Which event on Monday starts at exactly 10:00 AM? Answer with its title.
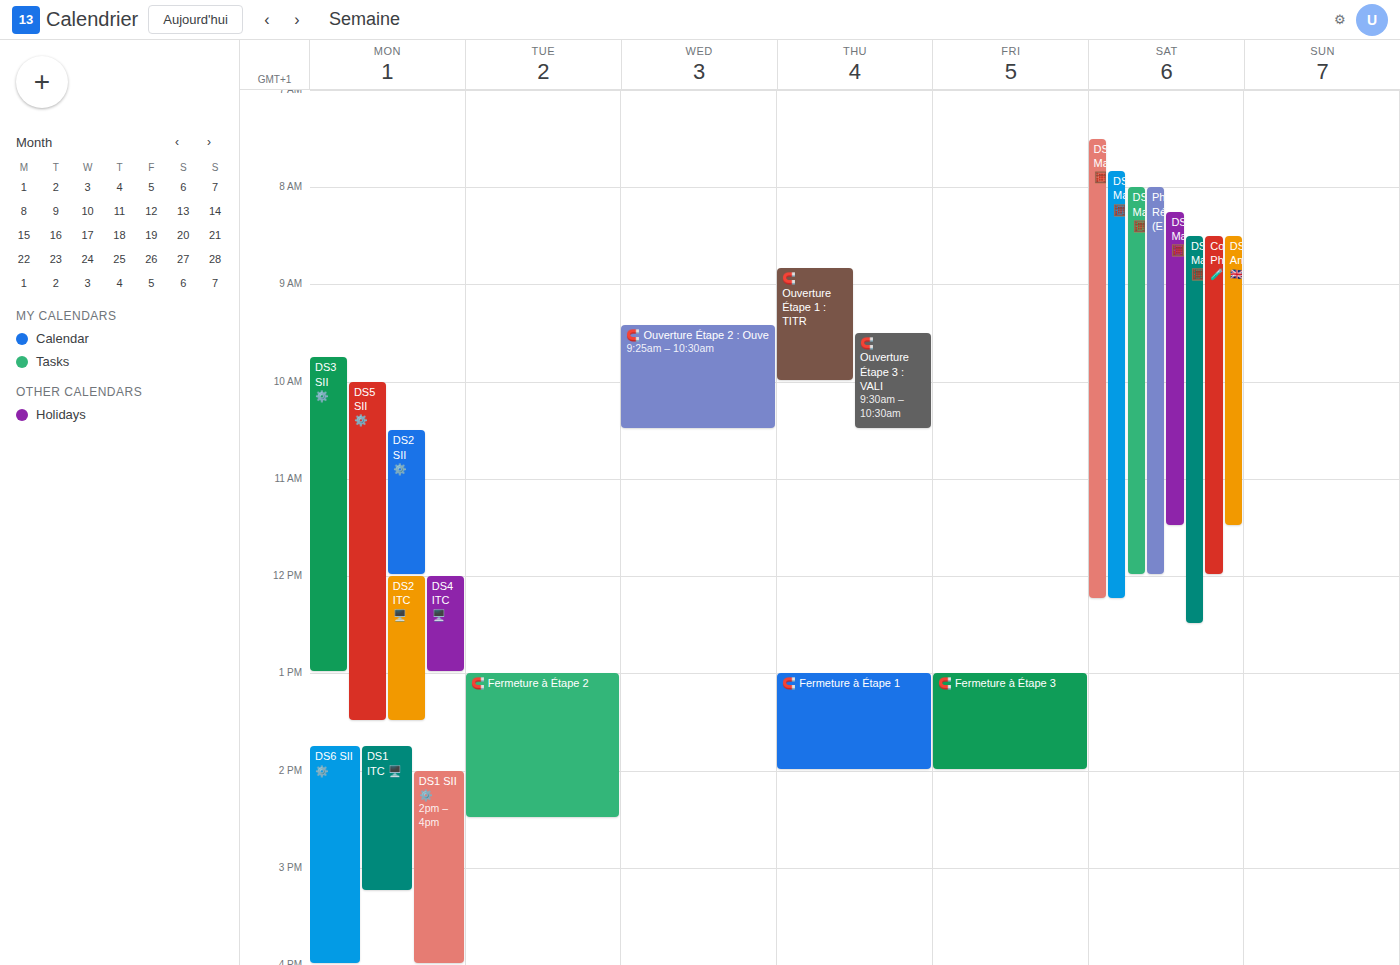
"DS5 SII ⚙️"